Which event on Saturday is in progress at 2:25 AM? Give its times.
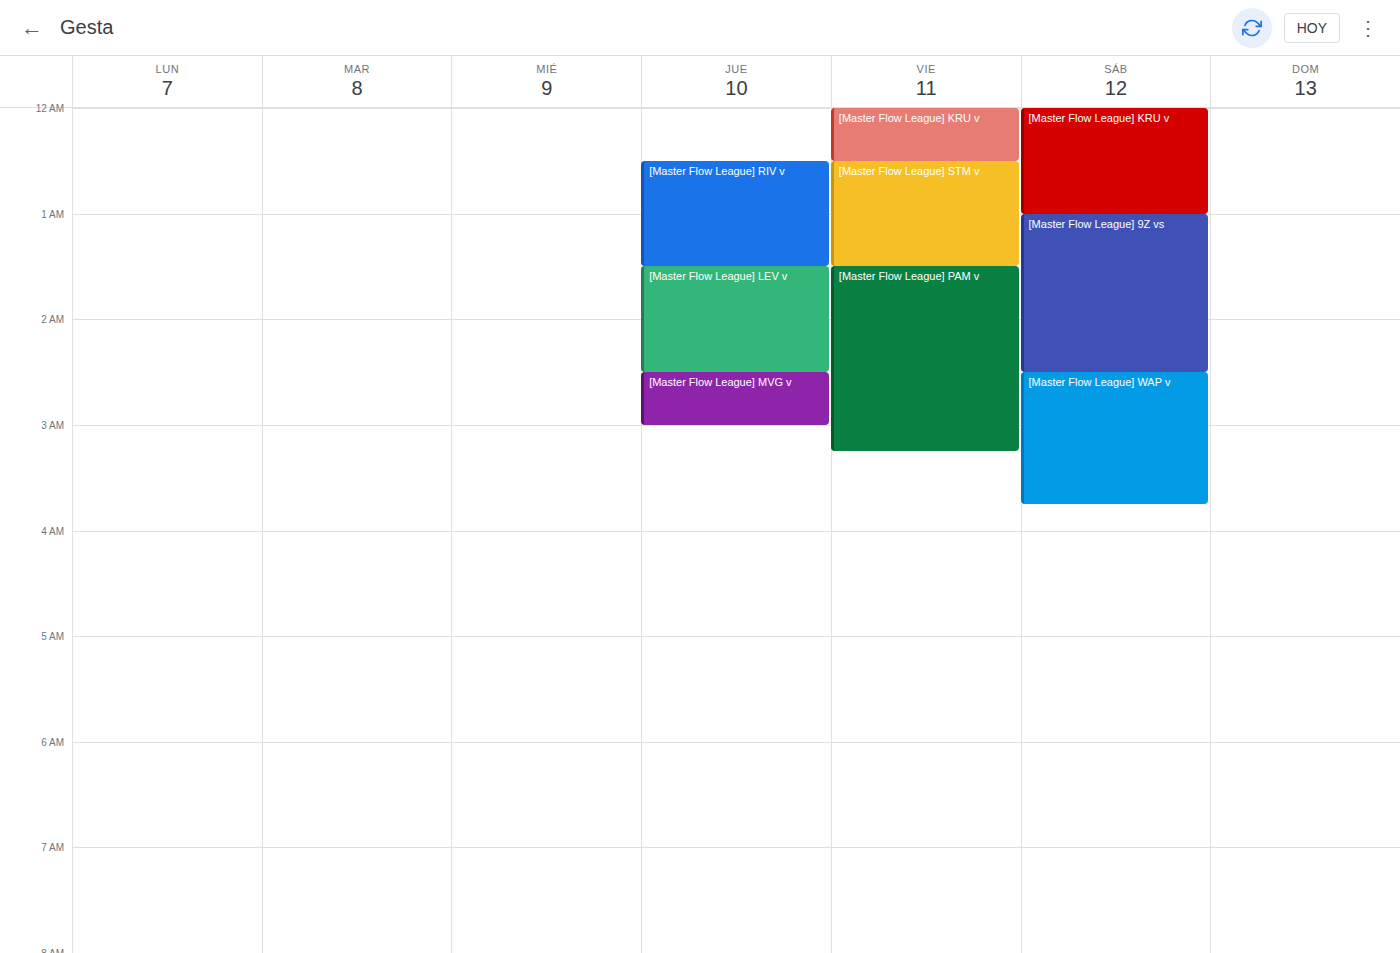
"[Master Flow League] 9Z vs", 1:00 AM to 2:30 AM